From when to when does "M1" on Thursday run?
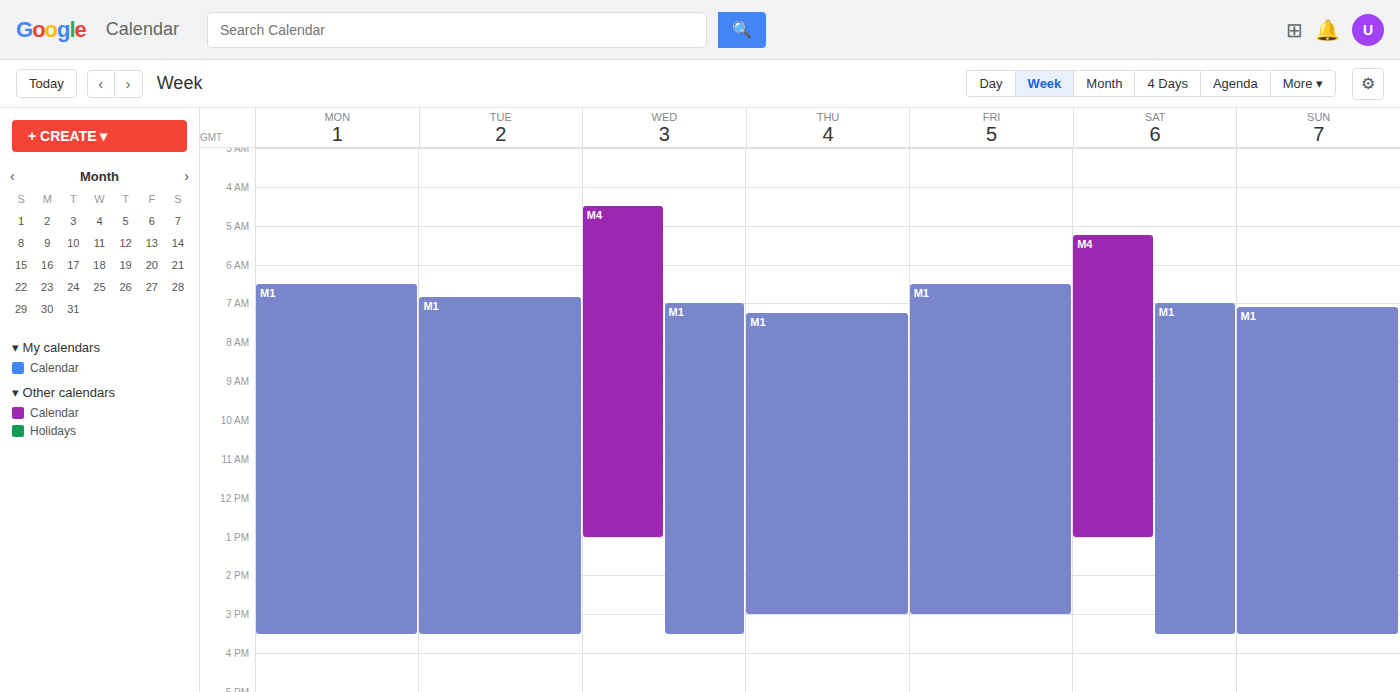
7:15 AM to 3:00 PM